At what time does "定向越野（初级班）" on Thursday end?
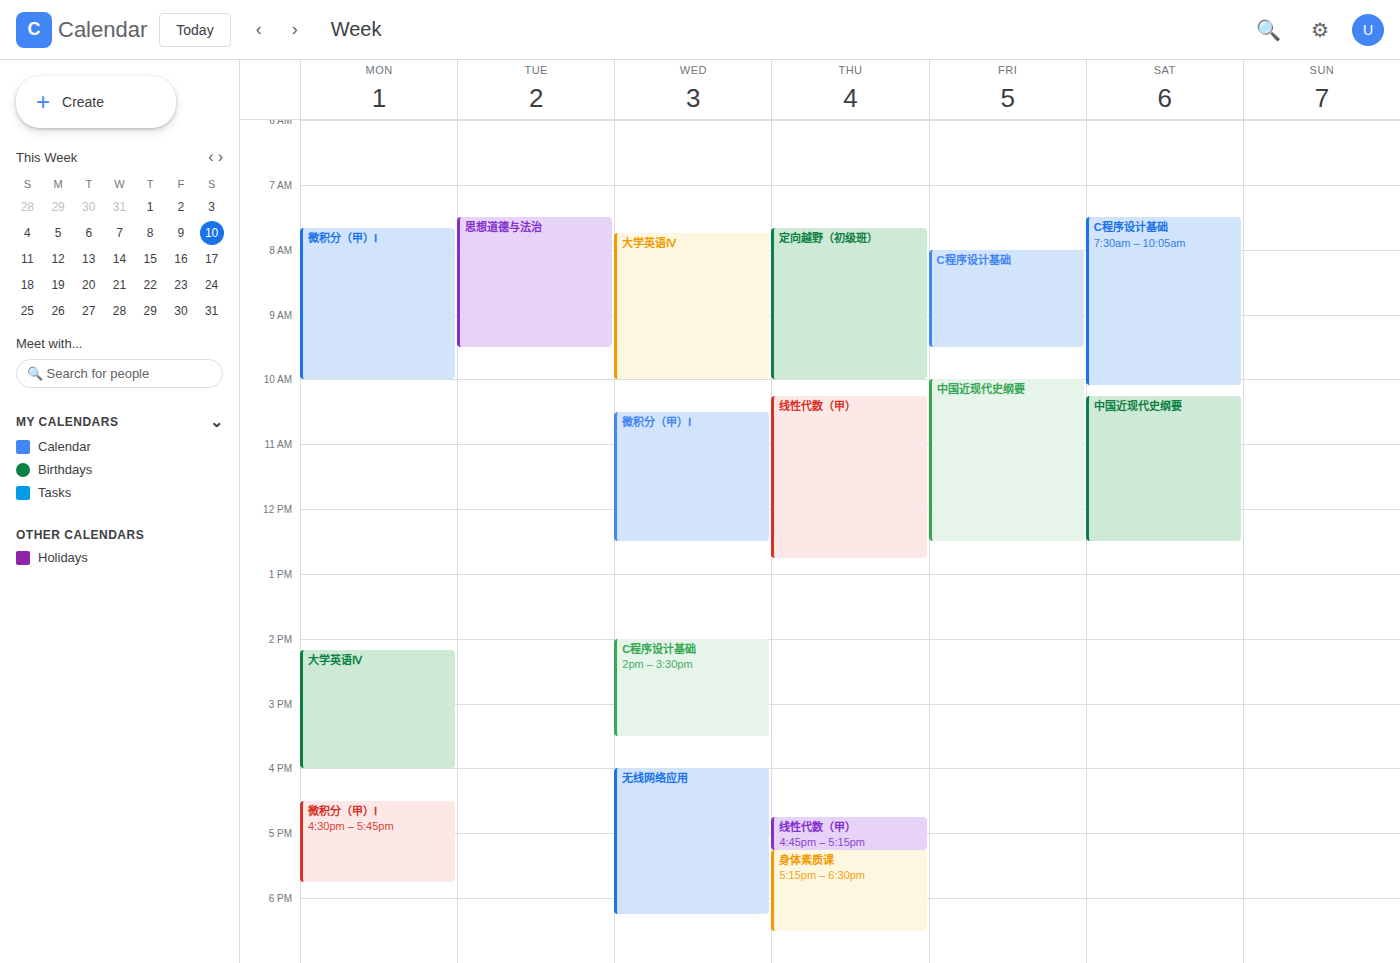
10:00 AM